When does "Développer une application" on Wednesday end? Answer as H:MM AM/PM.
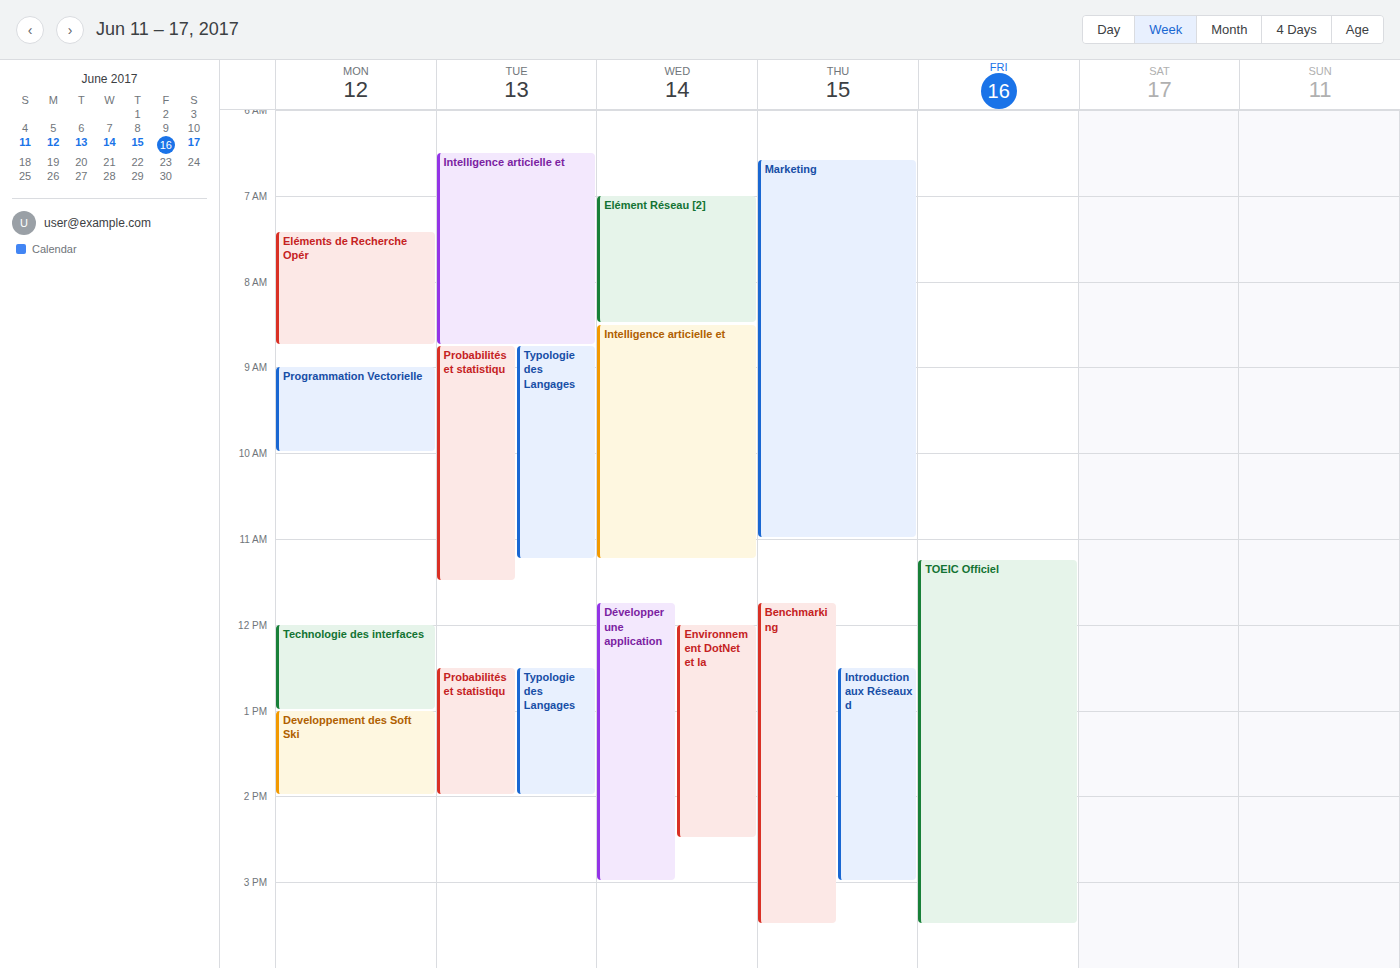
3:00 PM